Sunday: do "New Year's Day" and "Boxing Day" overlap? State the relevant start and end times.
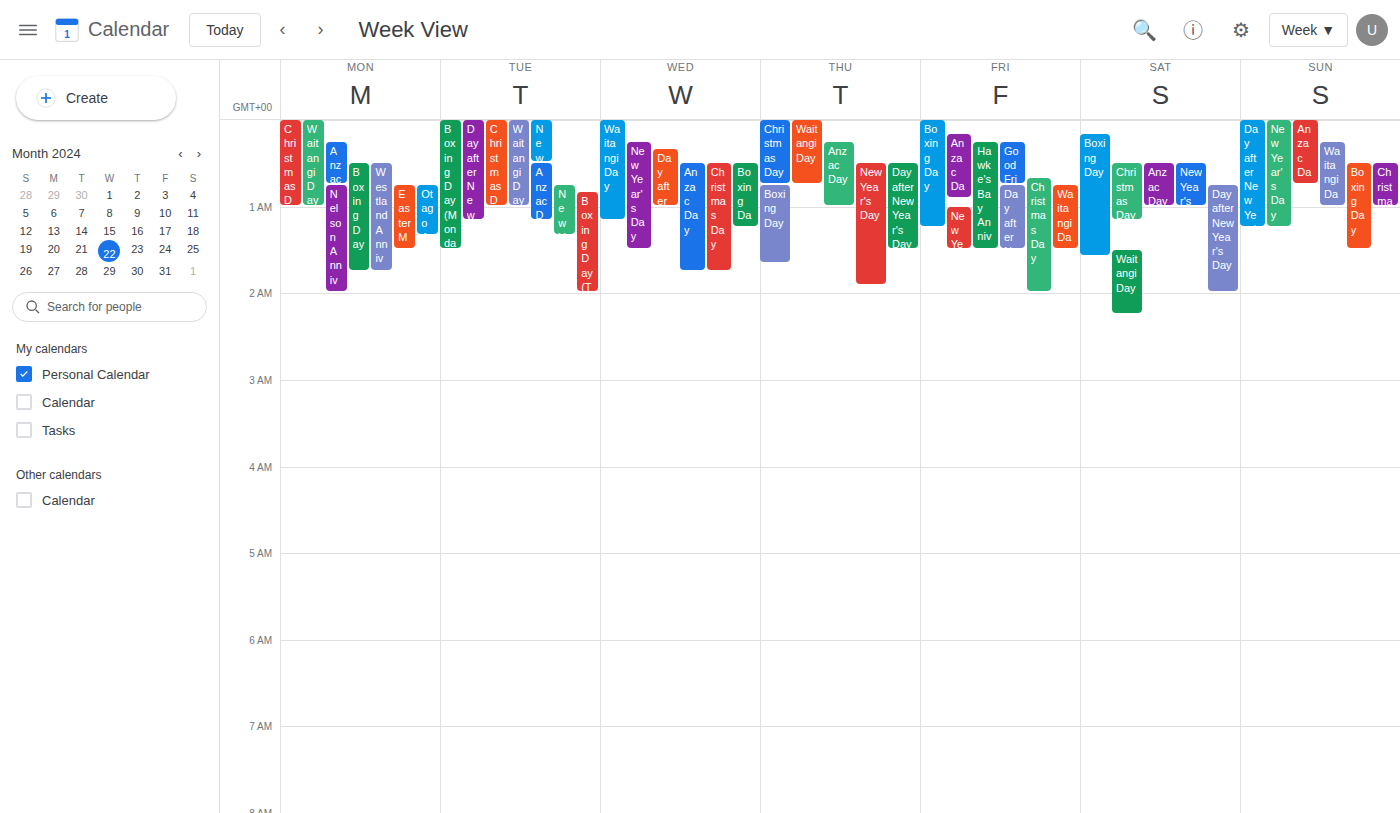
"Boxing Day" starts at 00:30, before "New Year's Day" ends at 01:15 -- they overlap.